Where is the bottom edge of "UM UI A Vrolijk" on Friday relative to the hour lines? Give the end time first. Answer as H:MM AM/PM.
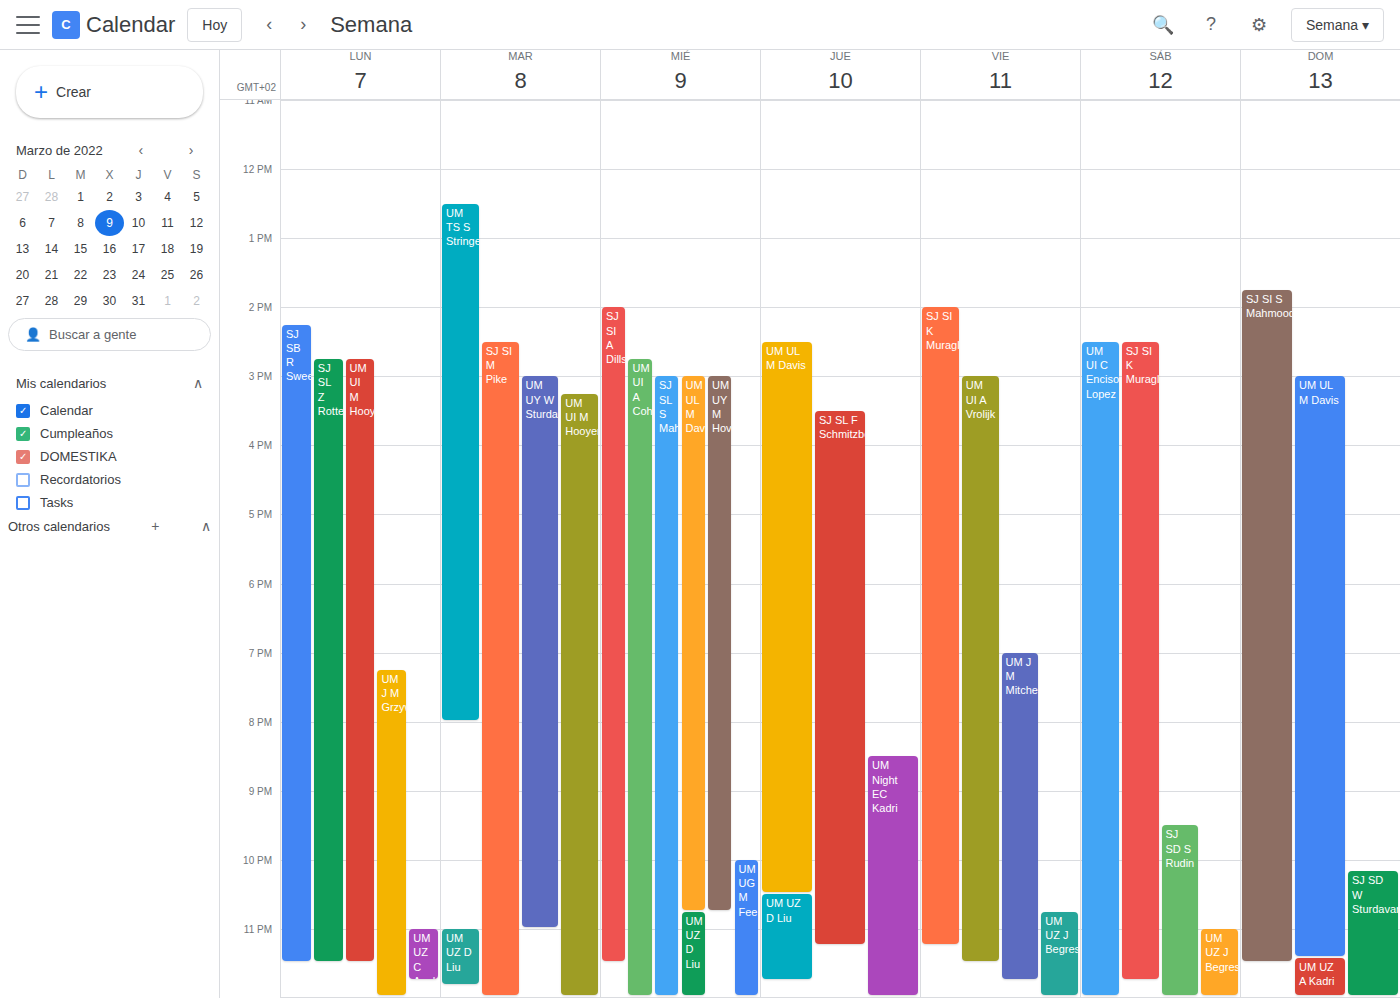
11:30 PM -- halfway between the 11 PM and 12 AM lines.